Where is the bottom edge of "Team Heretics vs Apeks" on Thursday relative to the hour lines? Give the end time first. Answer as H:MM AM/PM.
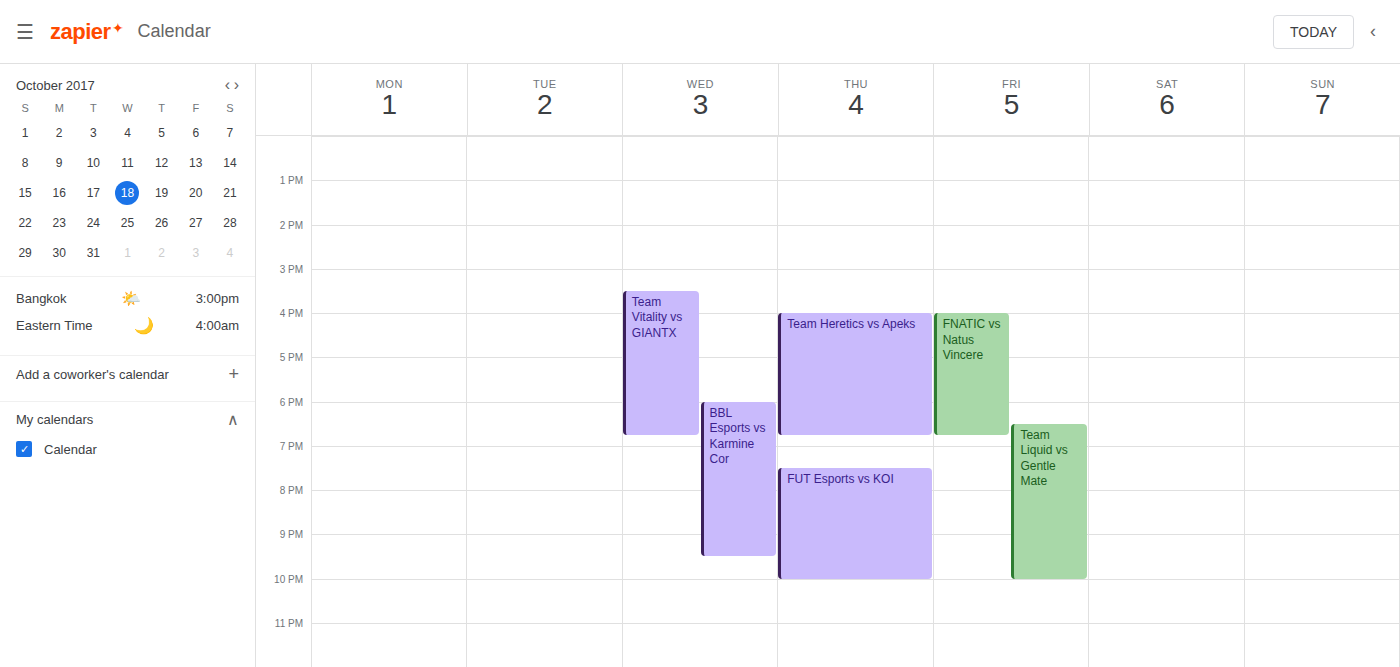
6:45 PM -- neither: three quarters of the way from the 6 PM line to the 7 PM line.